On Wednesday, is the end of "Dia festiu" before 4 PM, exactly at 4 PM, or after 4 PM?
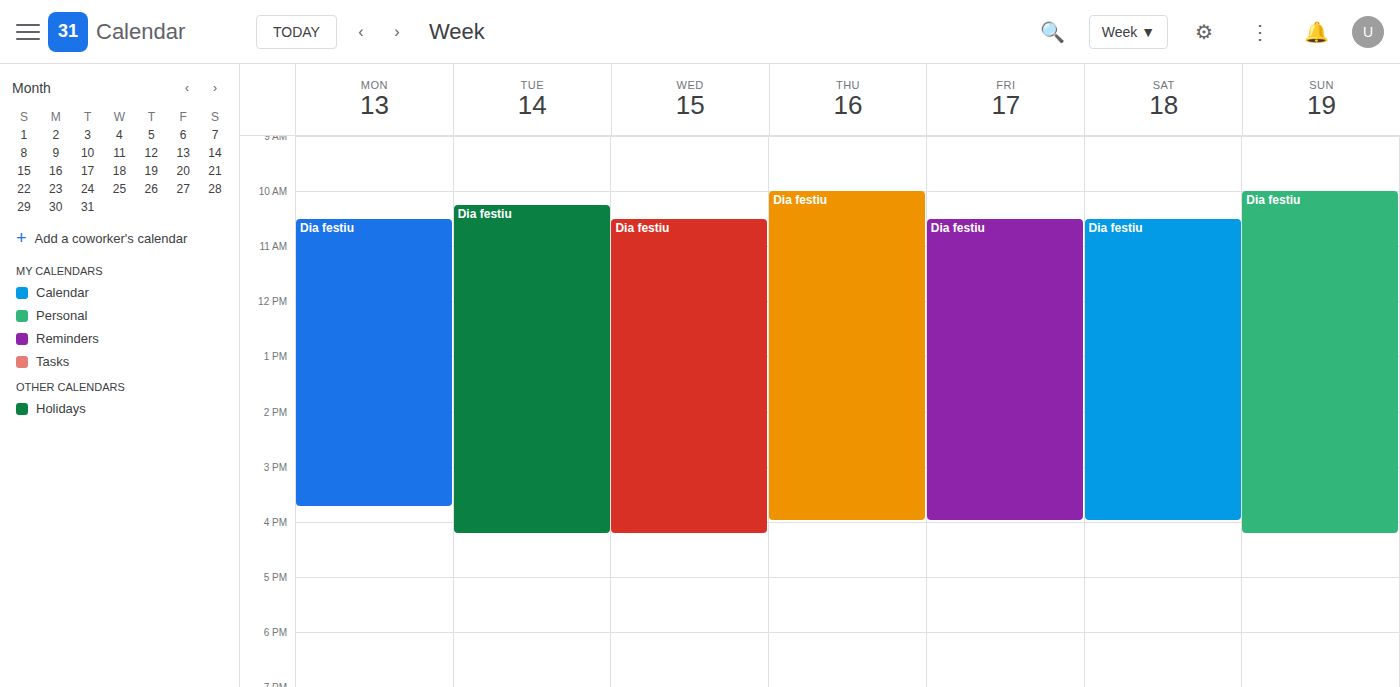
4:15 PM -- after 4 PM, 15 minutes below the 4 PM line.